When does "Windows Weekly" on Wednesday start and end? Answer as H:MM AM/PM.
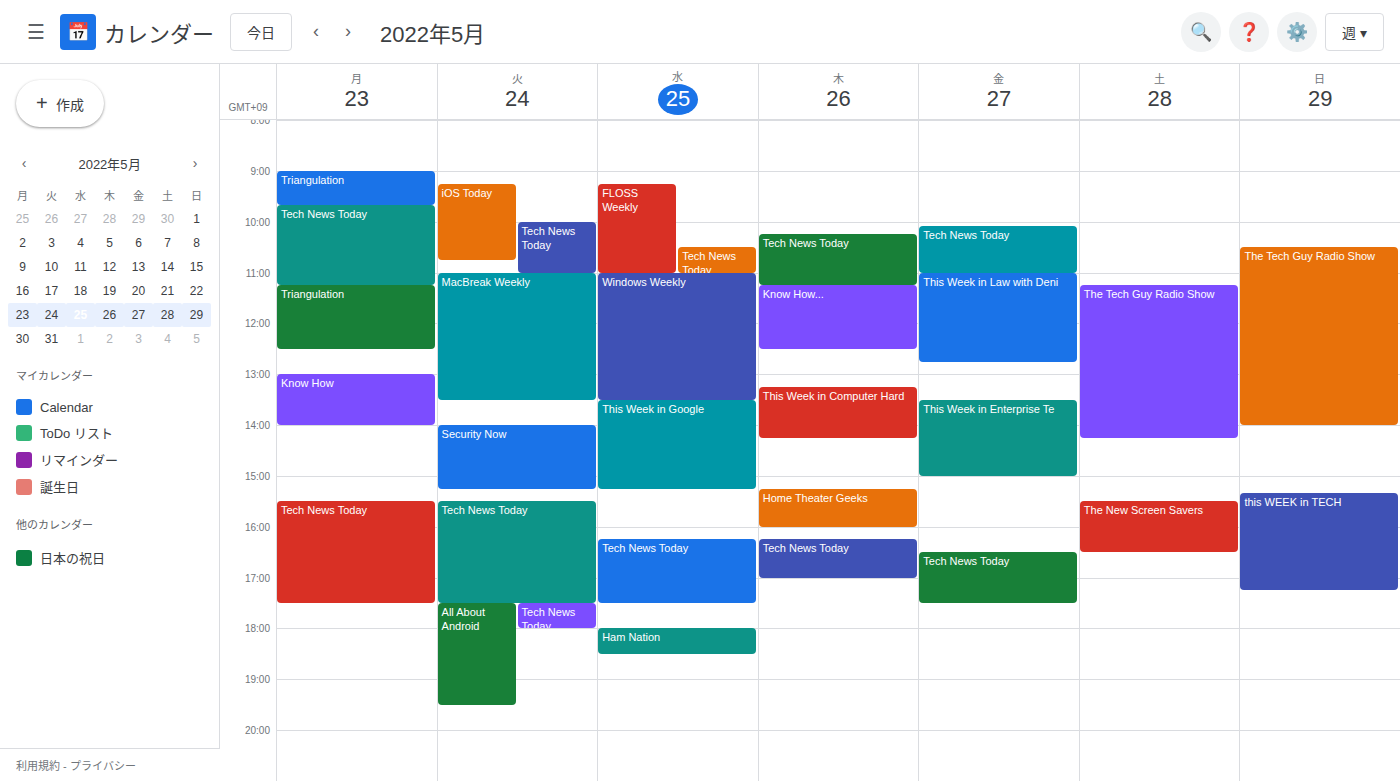
11:00 AM to 1:30 PM